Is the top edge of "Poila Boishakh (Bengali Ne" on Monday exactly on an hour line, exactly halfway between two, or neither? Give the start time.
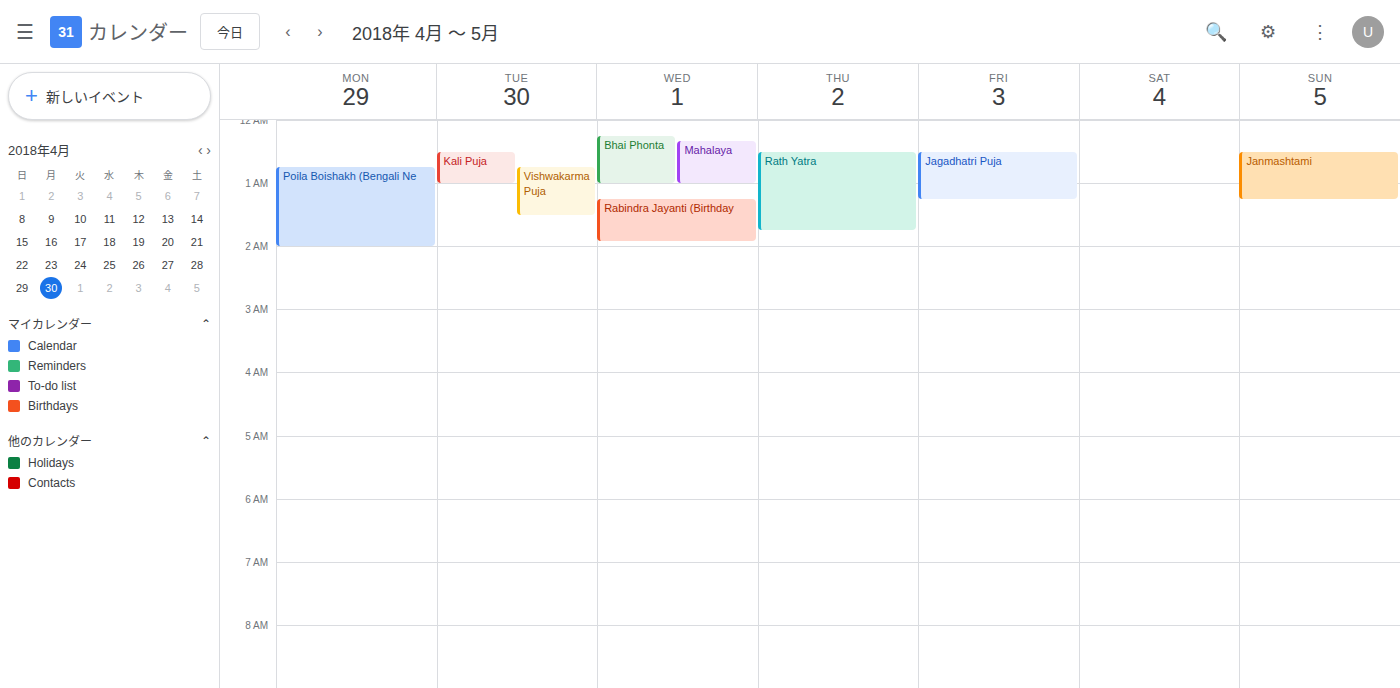
00:45 -- neither: three quarters of the way from the 00:00 line to the 01:00 line.